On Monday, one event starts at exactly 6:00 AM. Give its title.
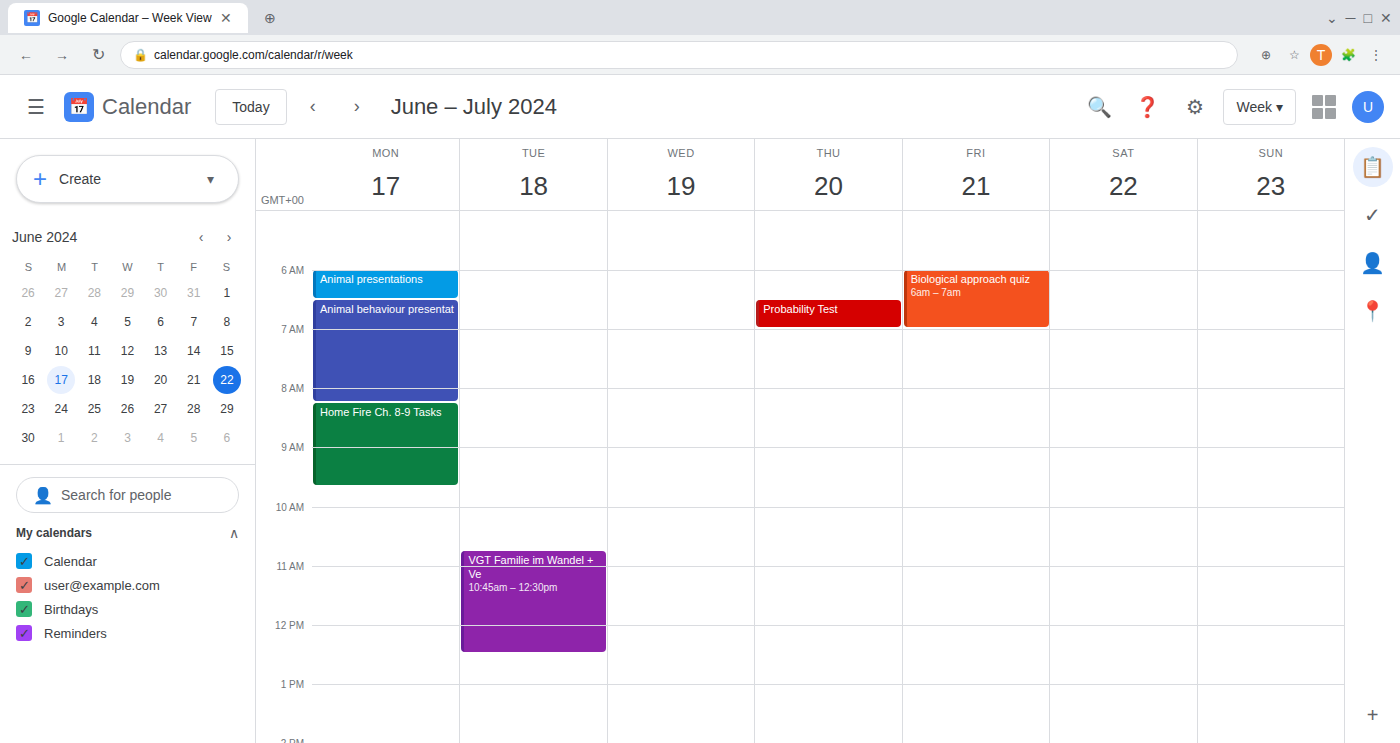
"Animal presentations"